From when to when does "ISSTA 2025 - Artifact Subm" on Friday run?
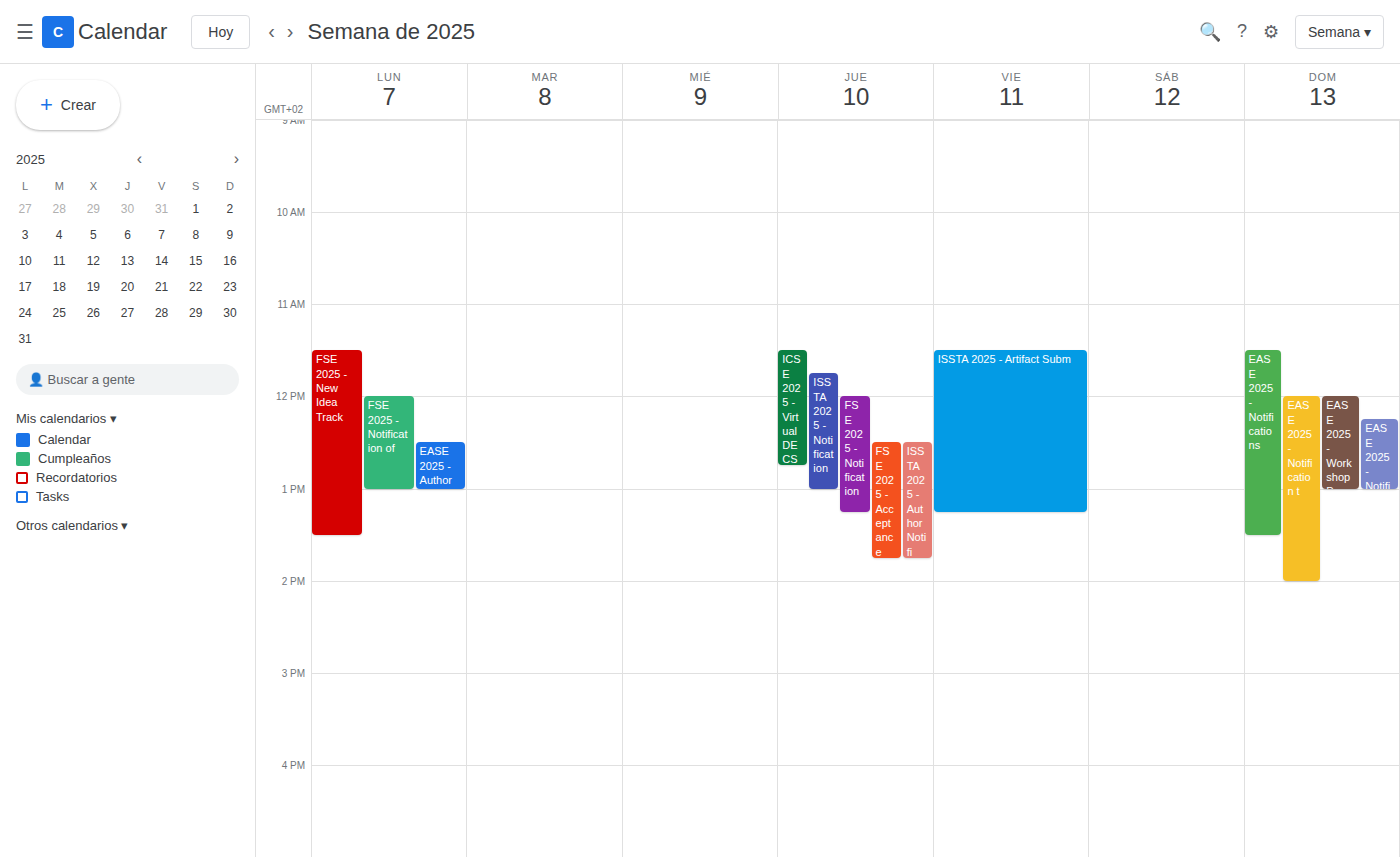
11:30 AM to 1:15 PM